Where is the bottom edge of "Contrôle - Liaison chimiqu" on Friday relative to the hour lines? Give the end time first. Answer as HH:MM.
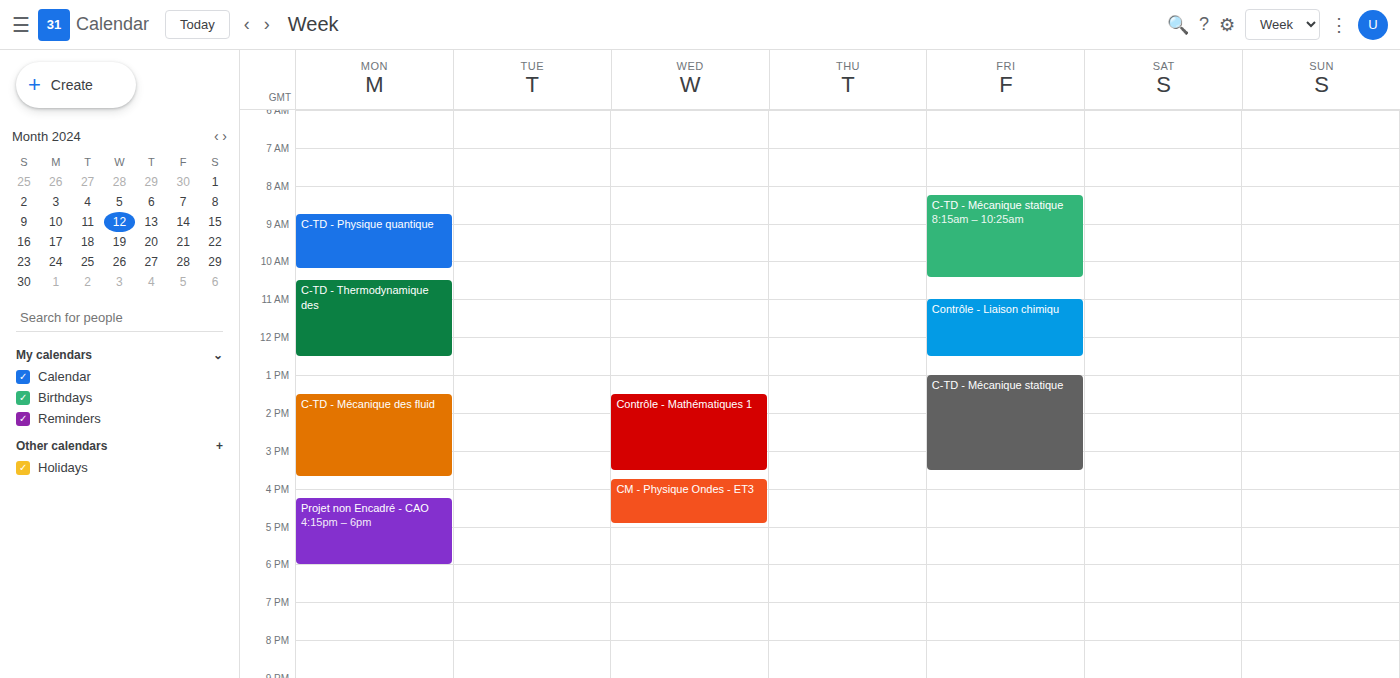
12:30 -- halfway between the 12:00 and 13:00 lines.